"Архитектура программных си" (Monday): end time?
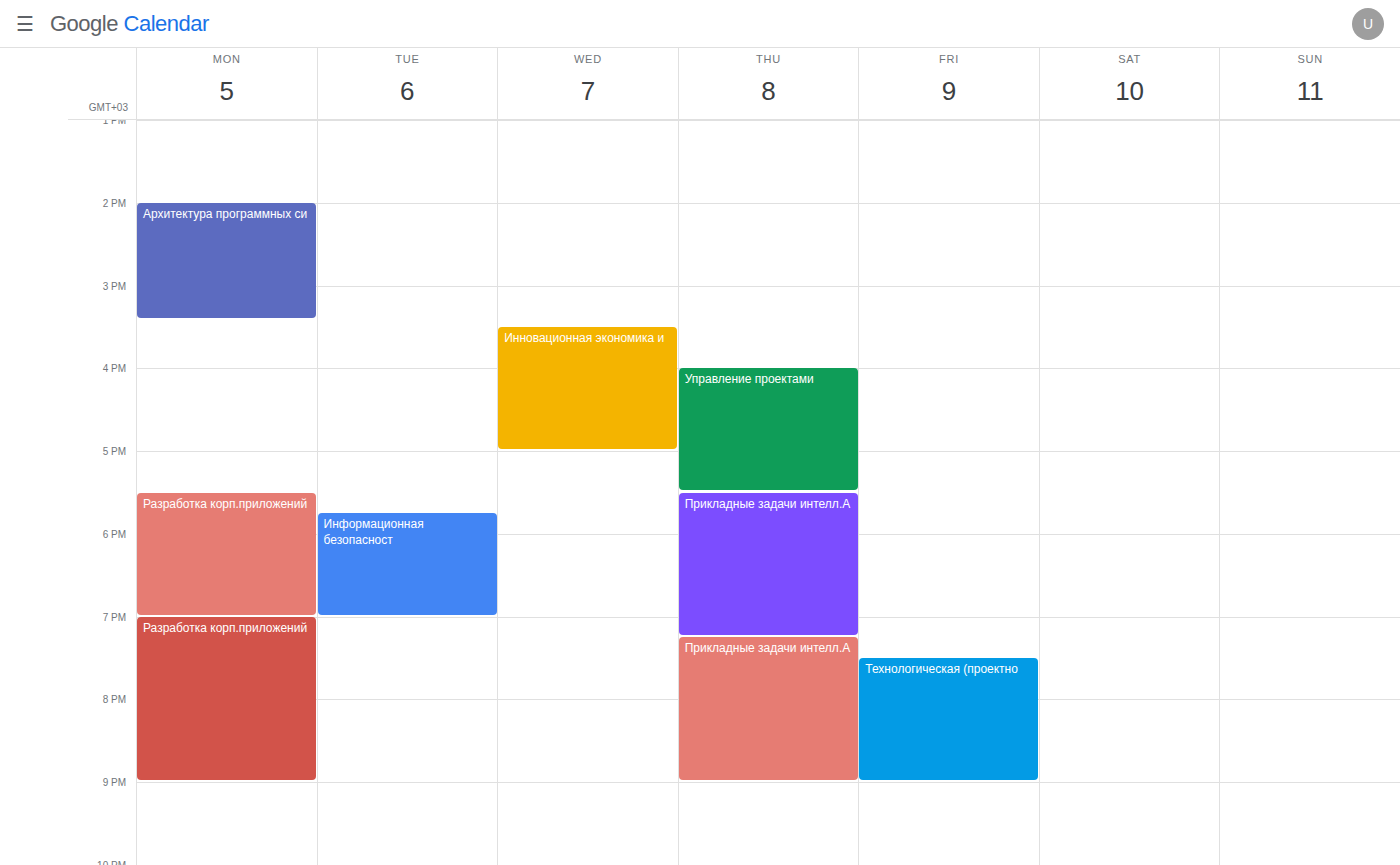
15:25